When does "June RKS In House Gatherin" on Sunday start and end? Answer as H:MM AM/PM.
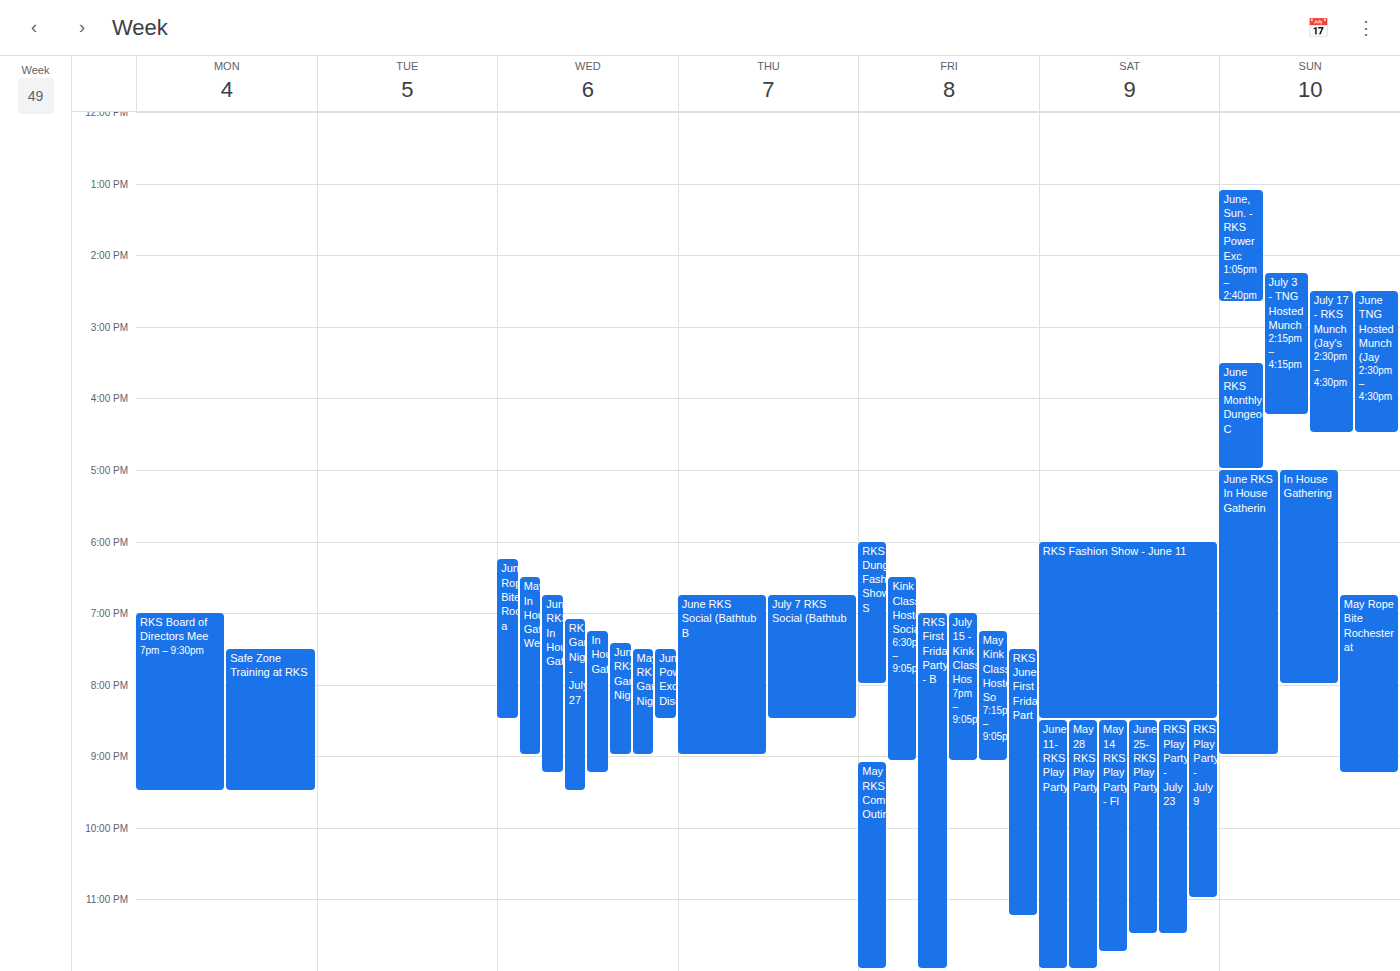
5:00 PM to 9:00 PM